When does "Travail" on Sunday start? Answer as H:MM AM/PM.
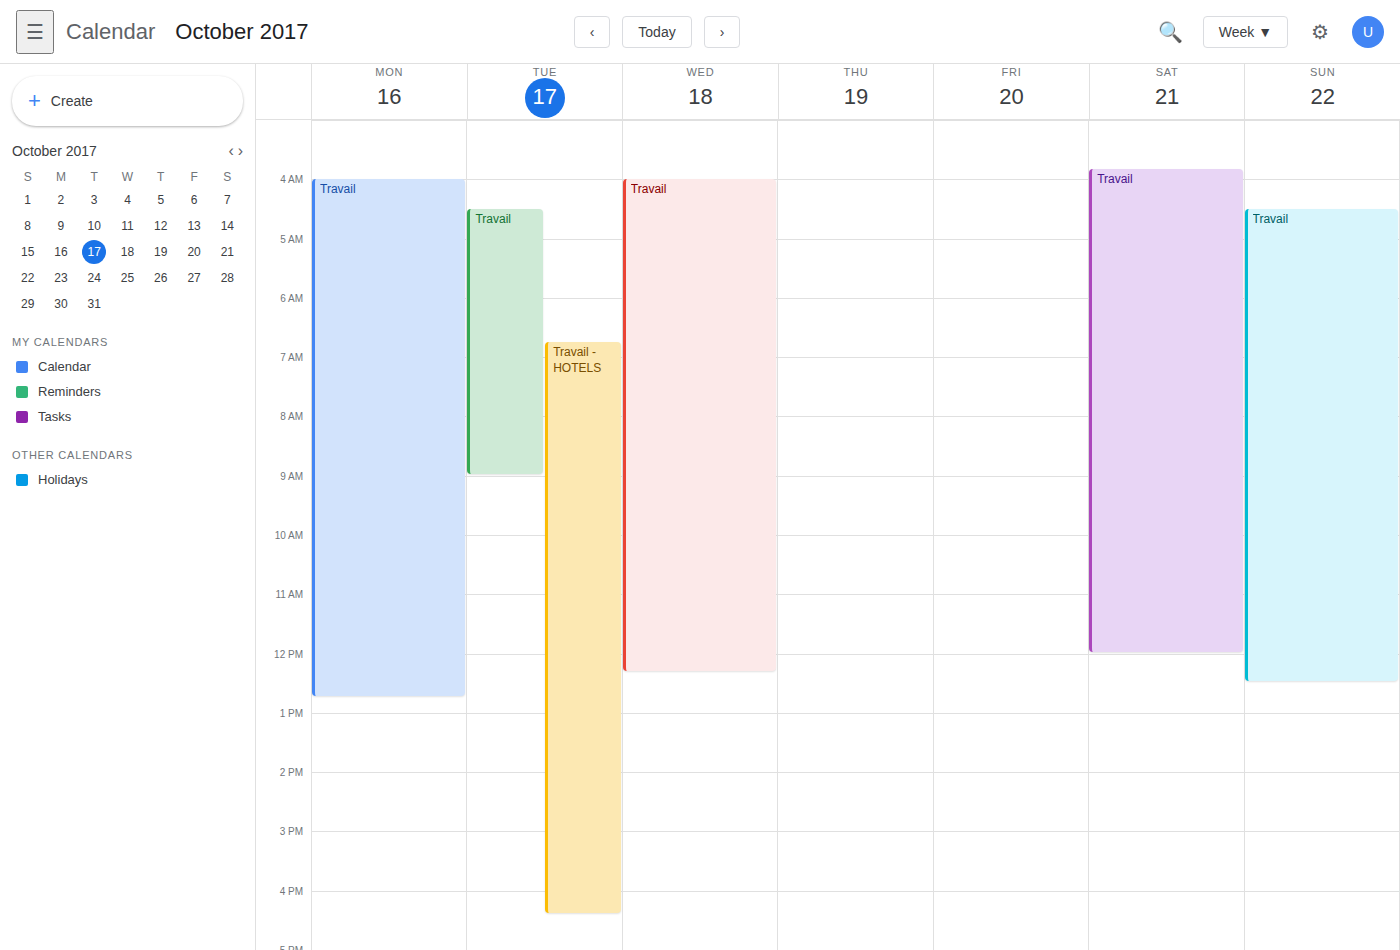
4:30 AM